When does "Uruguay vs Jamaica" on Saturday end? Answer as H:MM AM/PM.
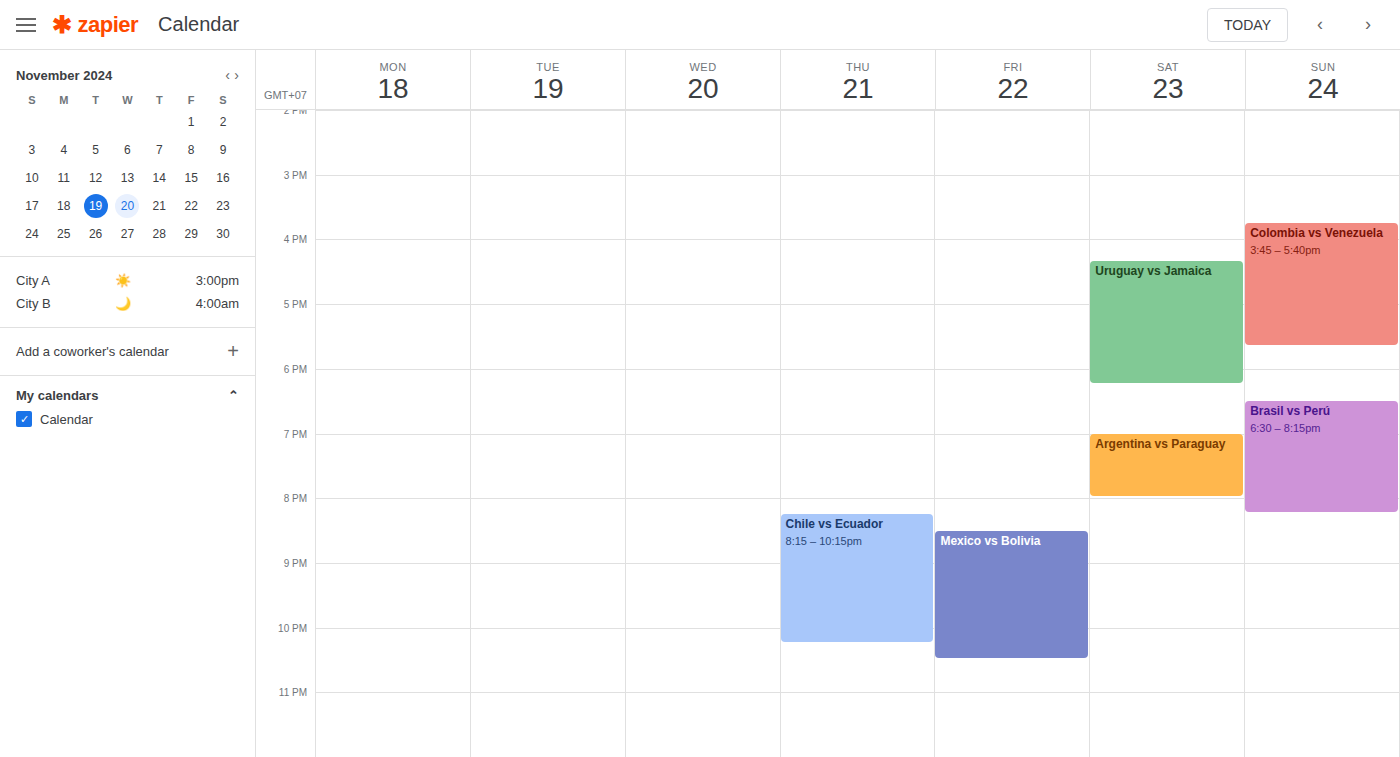
6:15 PM